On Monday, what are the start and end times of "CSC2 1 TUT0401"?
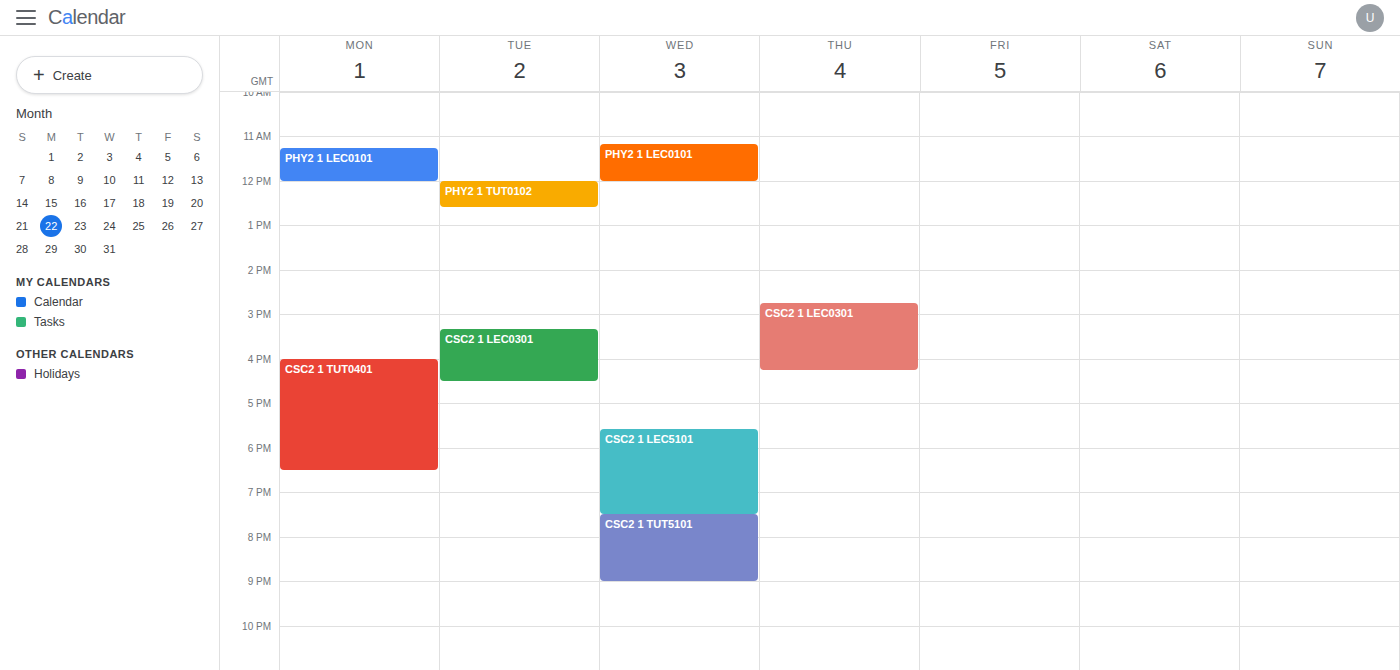
16:00 to 18:30